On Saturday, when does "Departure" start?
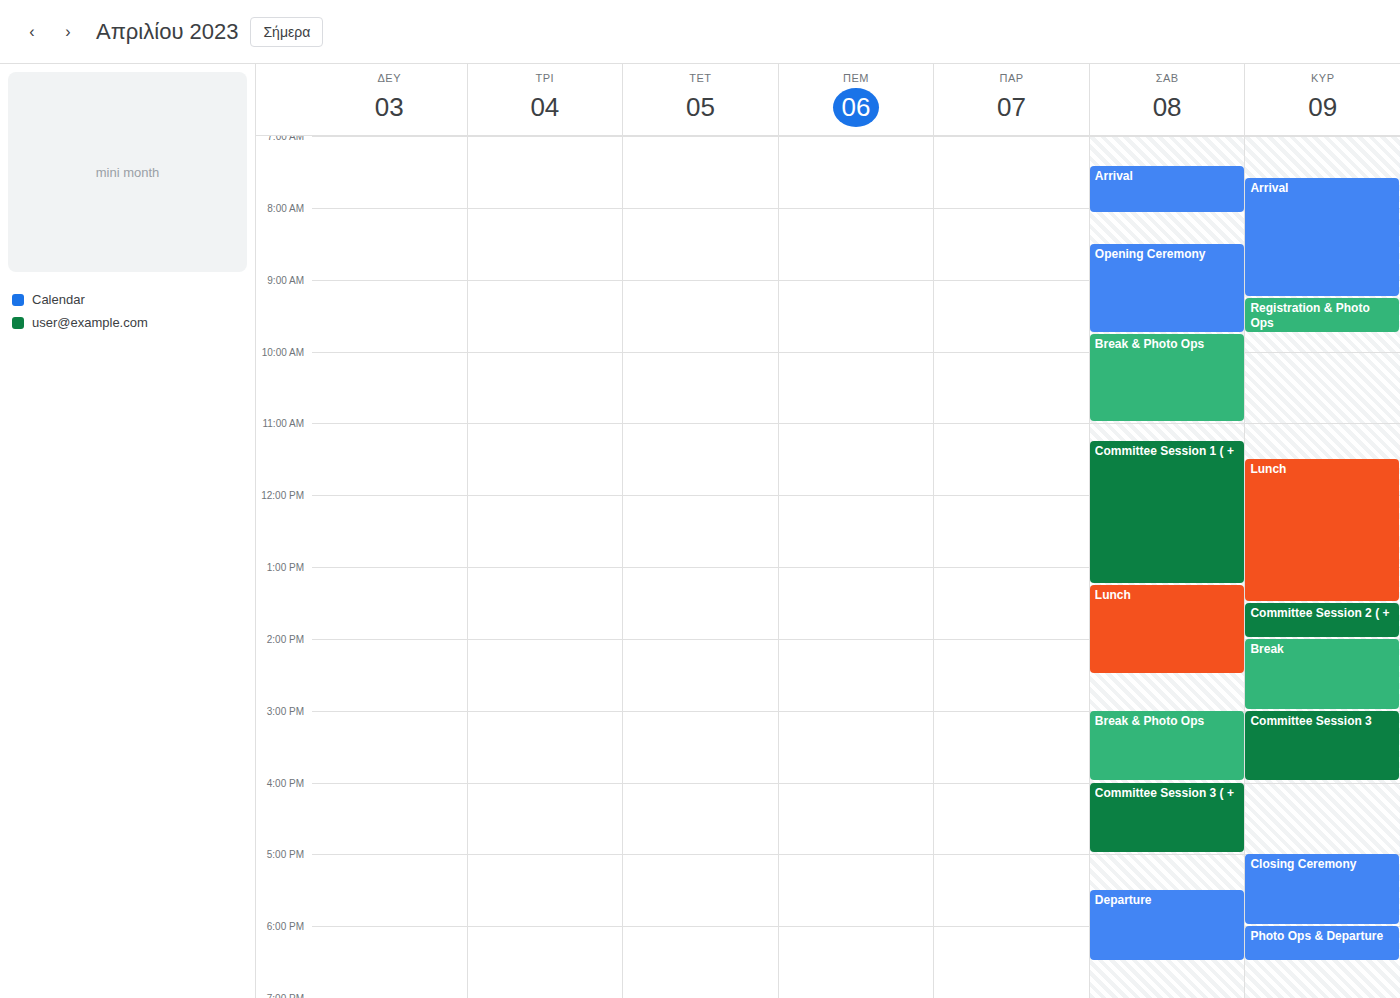
5:30 PM